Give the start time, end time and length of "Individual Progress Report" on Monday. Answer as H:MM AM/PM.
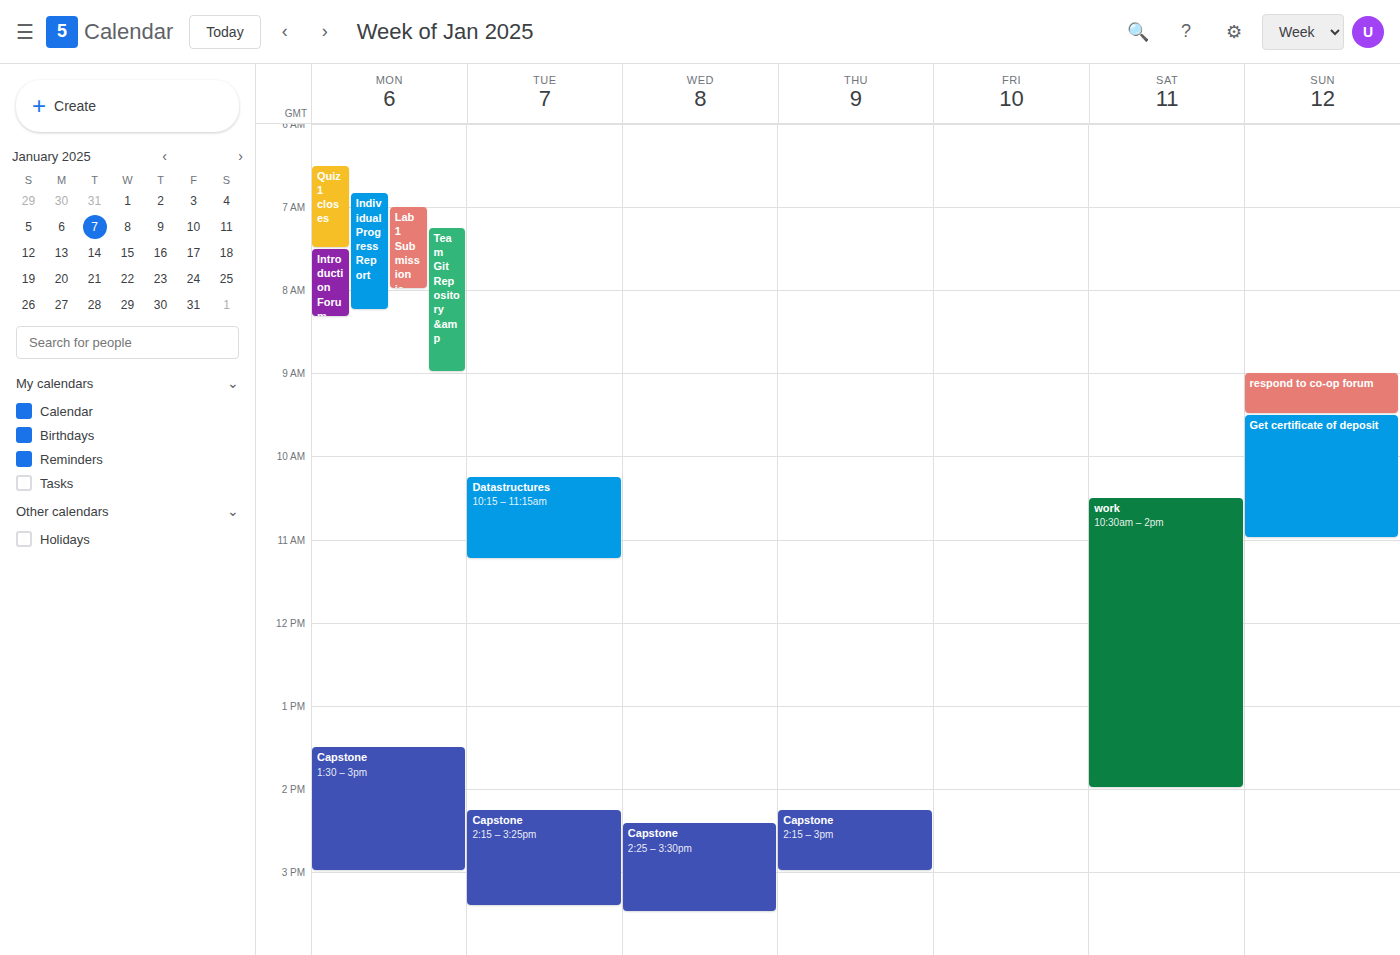
6:50 AM to 8:15 AM, 1 hour 25 minutes